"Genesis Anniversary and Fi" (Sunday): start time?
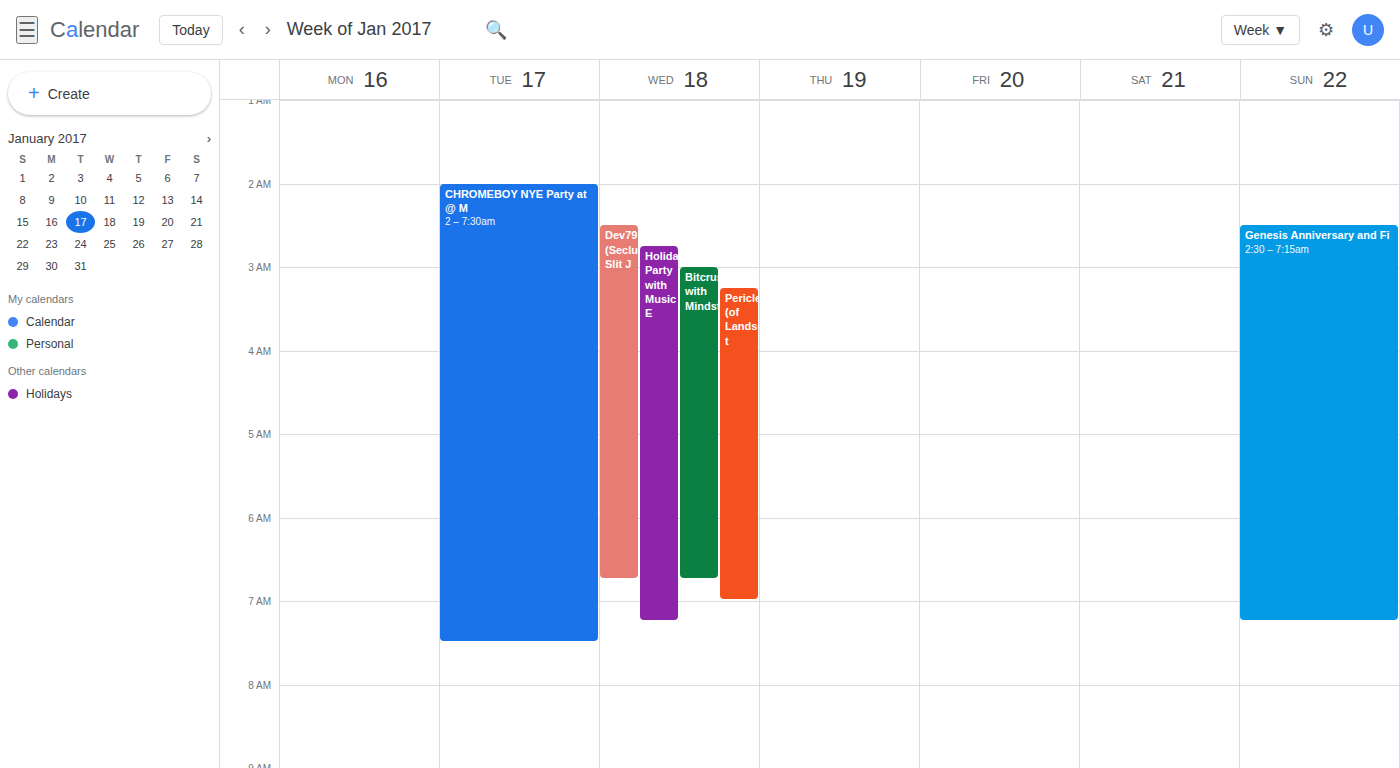
2:30 AM